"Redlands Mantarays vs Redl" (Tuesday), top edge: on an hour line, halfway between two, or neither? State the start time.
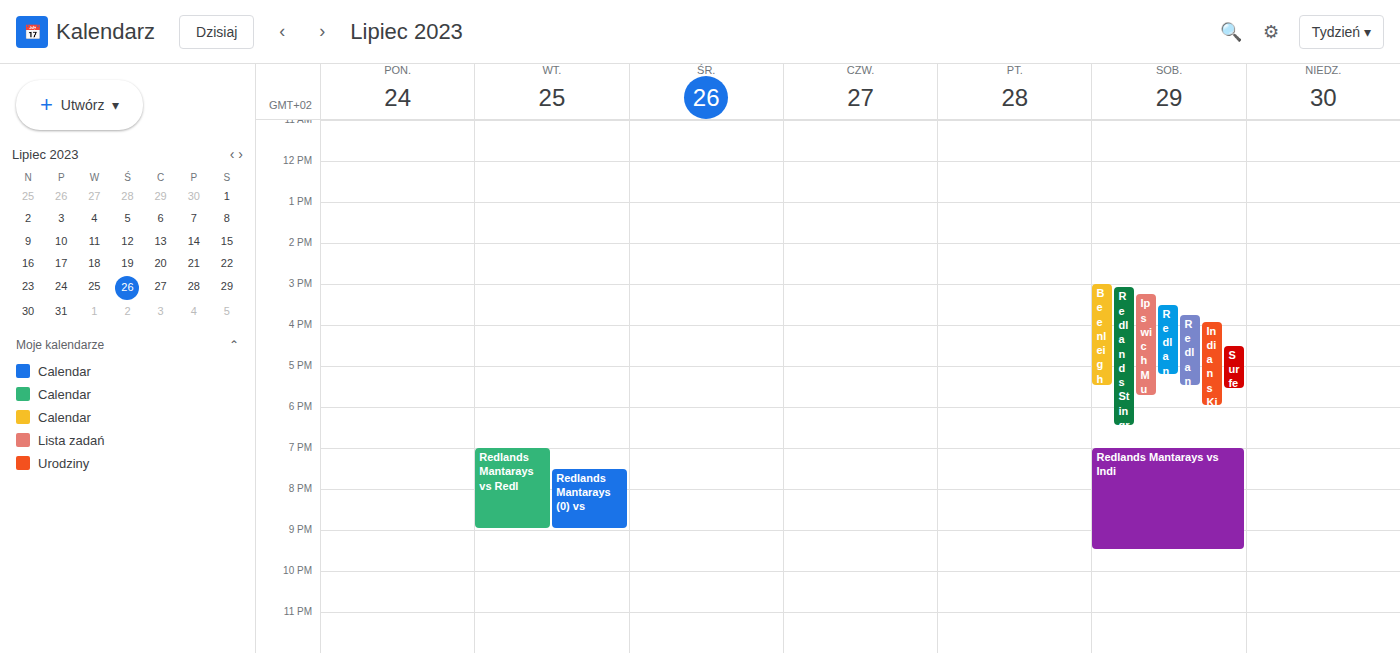
7:00 PM -- exactly on the 7 PM line.